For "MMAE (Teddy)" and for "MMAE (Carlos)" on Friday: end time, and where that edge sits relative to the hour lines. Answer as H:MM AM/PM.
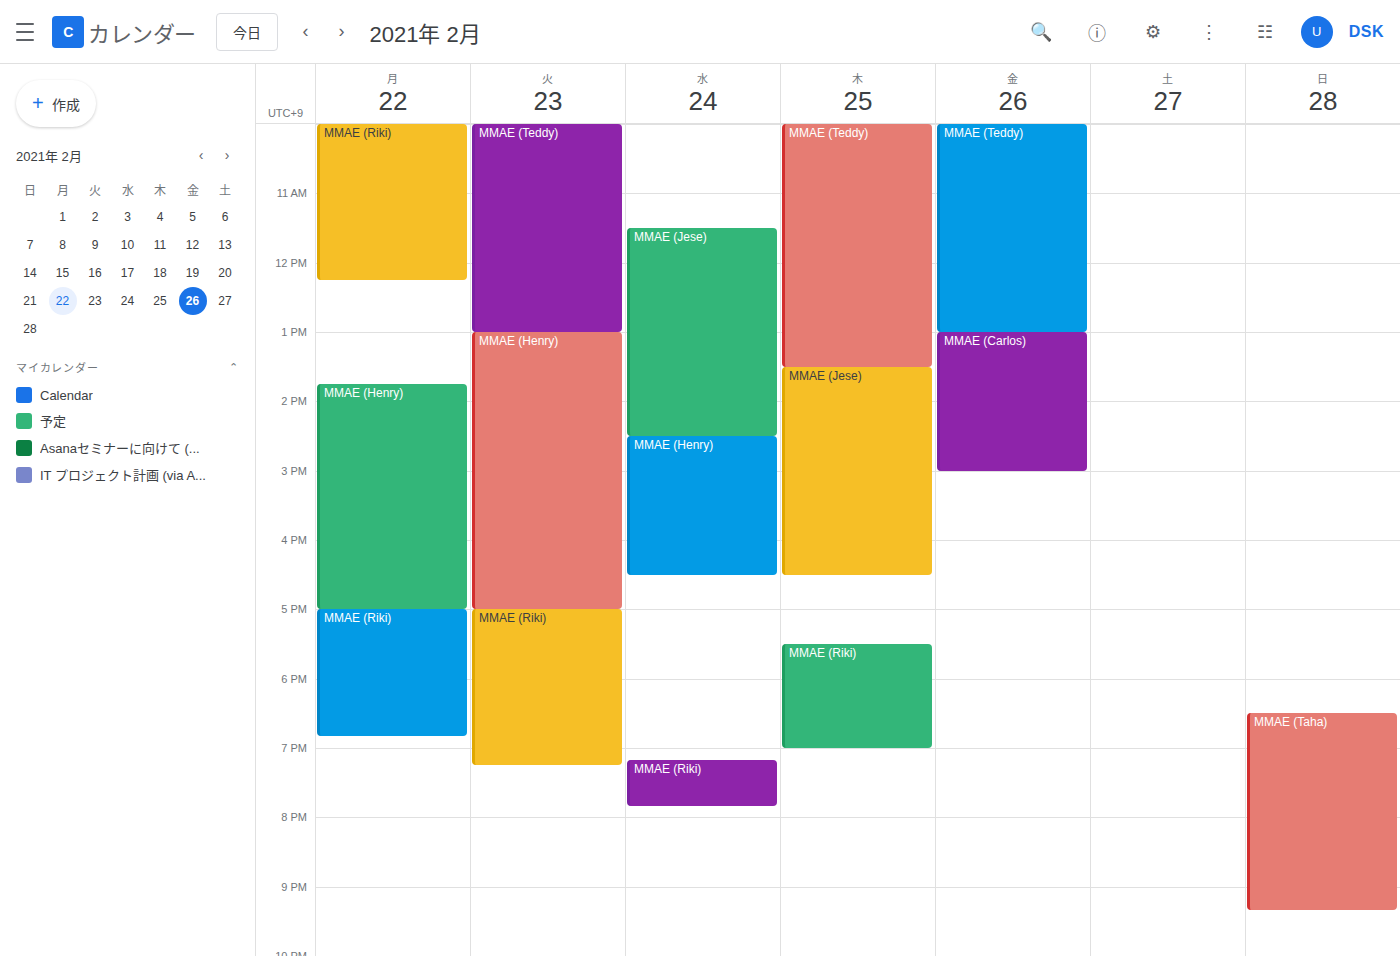
"MMAE (Teddy)": 1:00 PM, exactly on the 1 PM line. "MMAE (Carlos)": 3:00 PM, exactly on the 3 PM line.